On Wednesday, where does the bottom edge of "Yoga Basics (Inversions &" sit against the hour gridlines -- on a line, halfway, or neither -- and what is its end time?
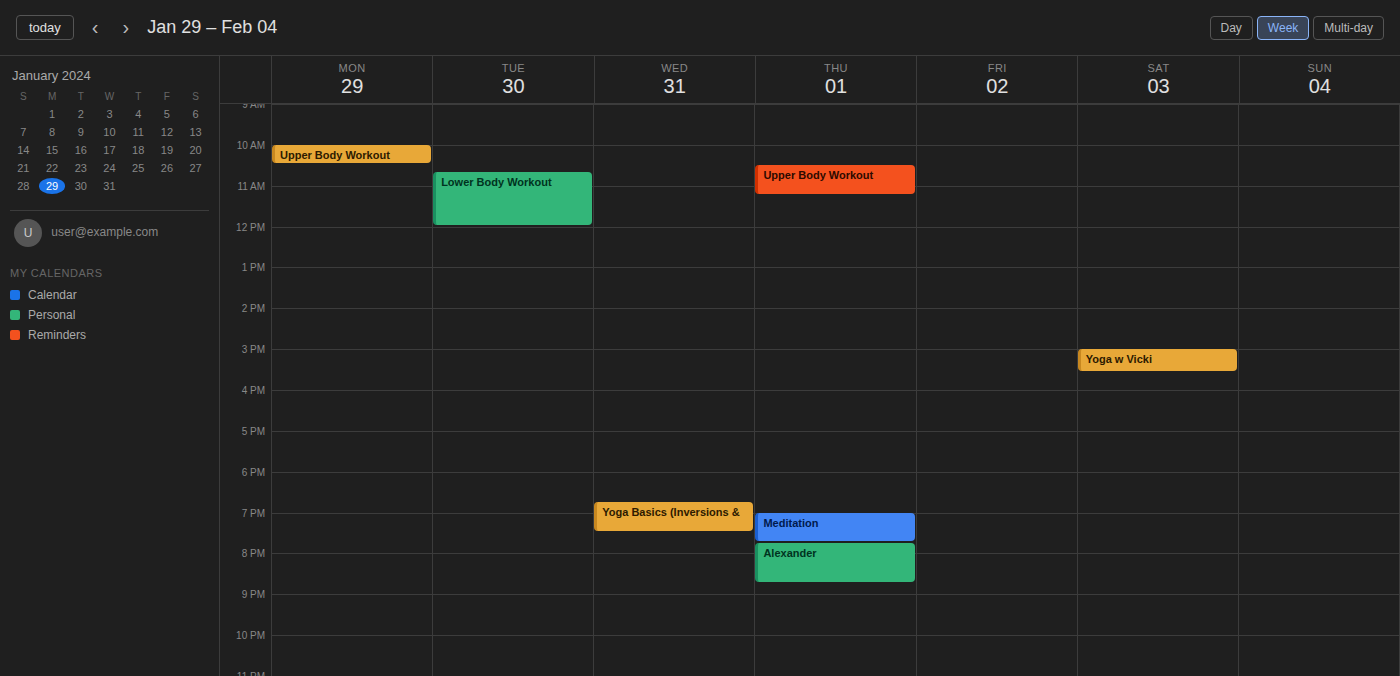
7:30 PM -- halfway between the 7 PM and 8 PM lines.